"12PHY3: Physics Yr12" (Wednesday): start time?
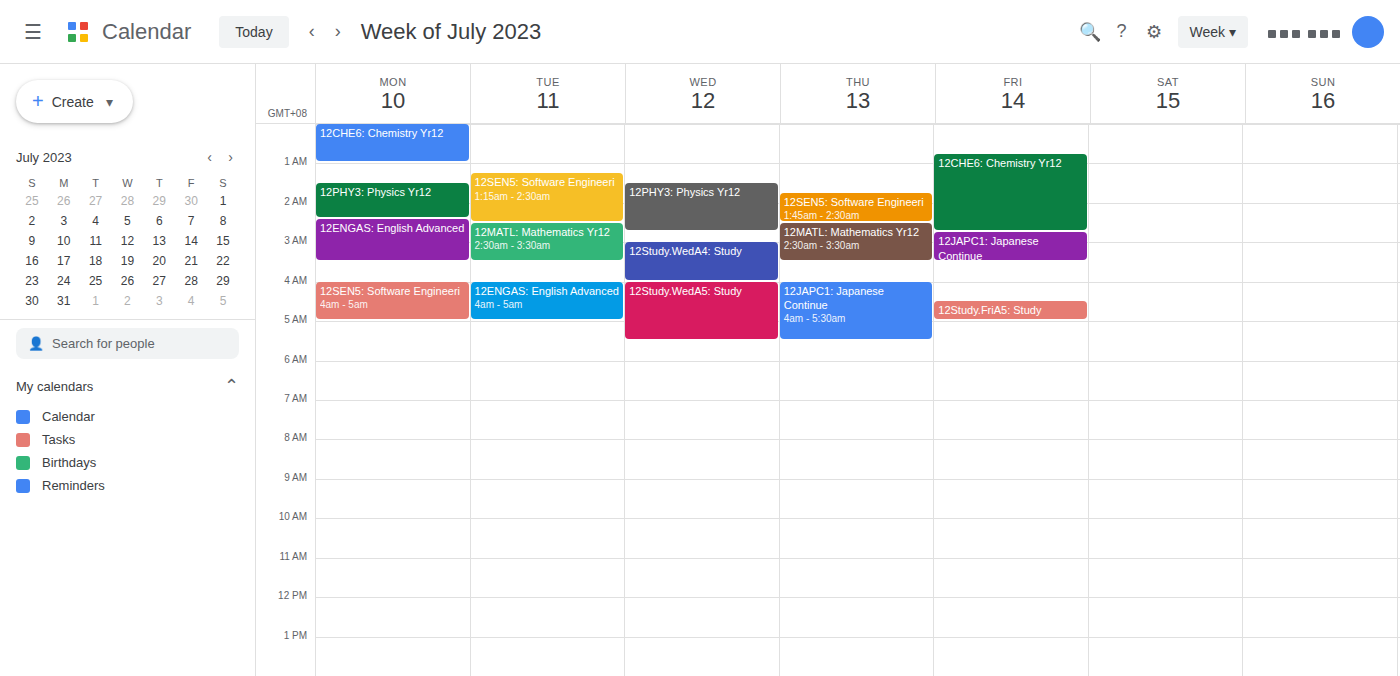
01:30